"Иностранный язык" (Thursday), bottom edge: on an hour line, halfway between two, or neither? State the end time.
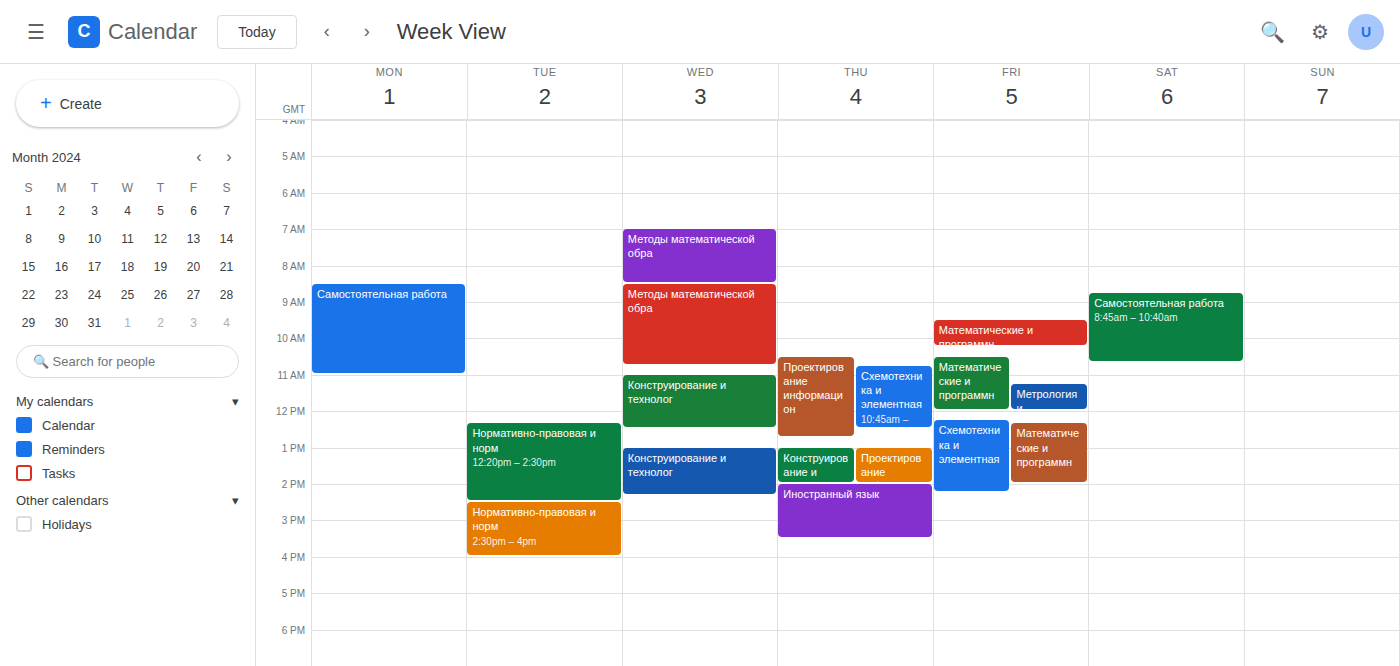
3:30 PM -- halfway between the 3 PM and 4 PM lines.